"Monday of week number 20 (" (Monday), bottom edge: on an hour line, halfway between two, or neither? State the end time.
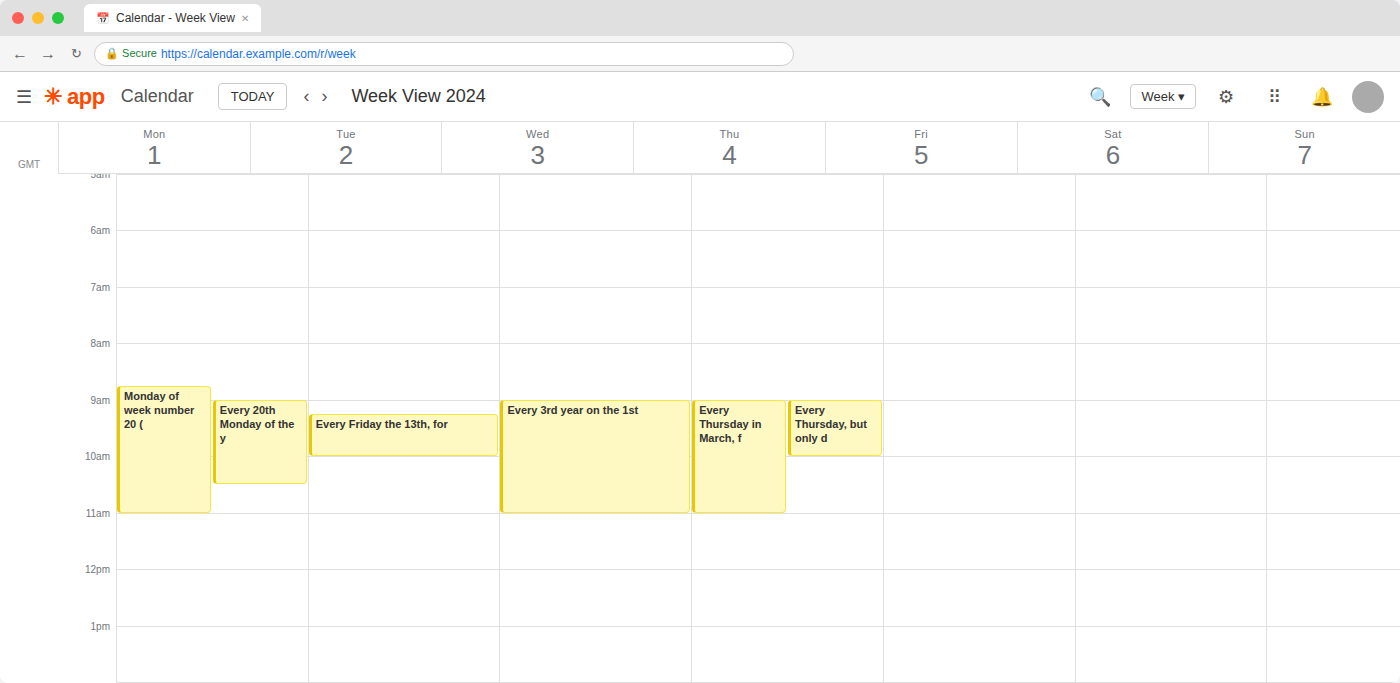
11:00 AM -- exactly on the 11 AM line.